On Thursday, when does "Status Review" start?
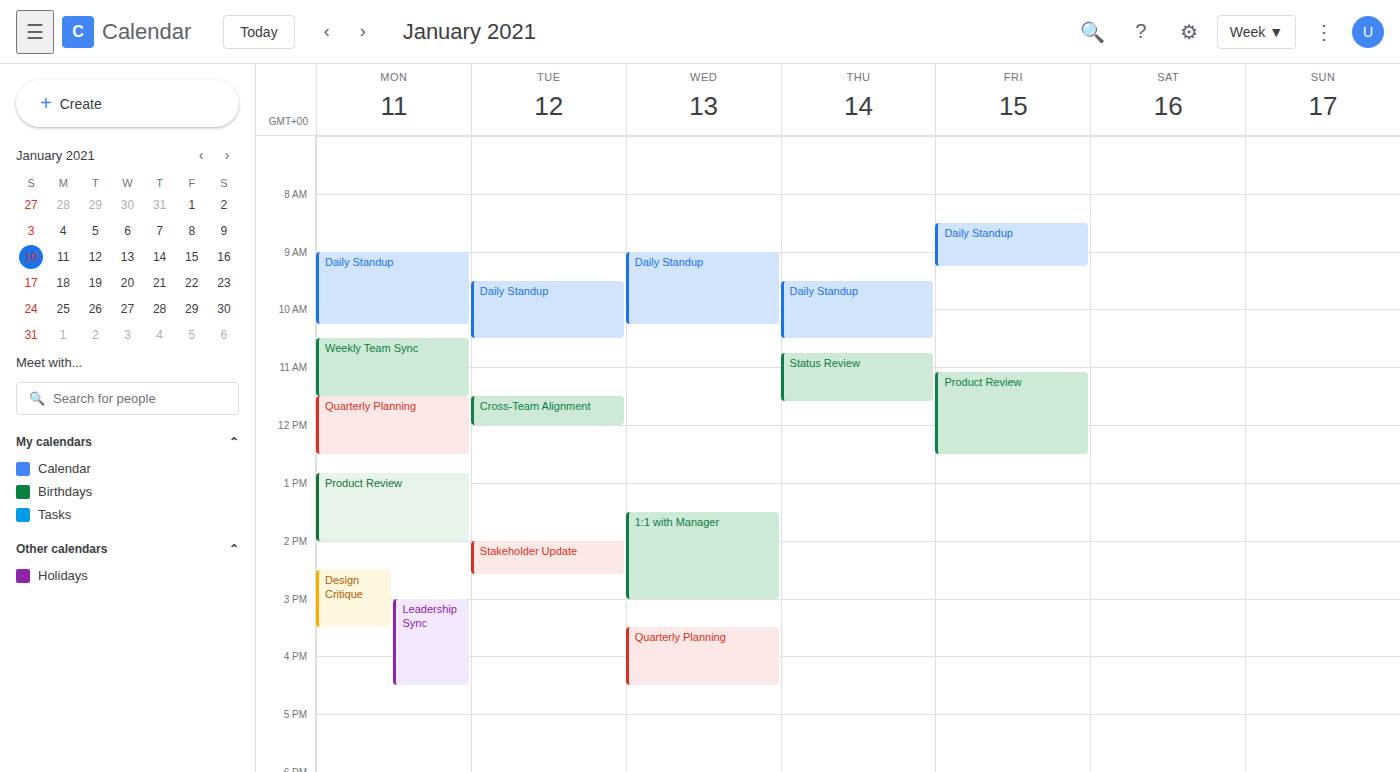
10:45 AM